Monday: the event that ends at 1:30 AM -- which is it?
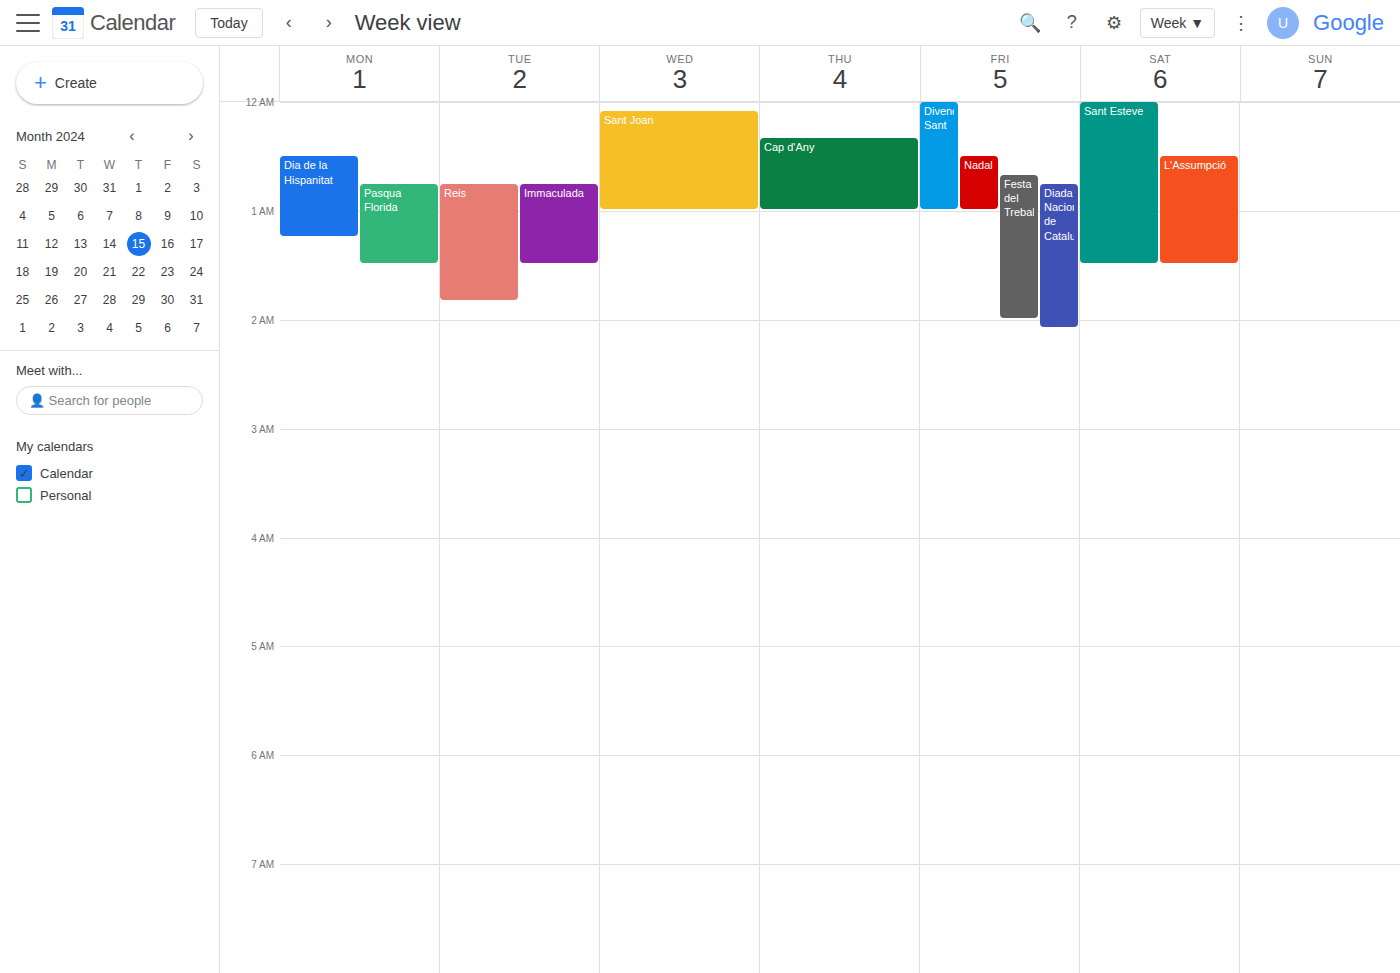
"Pasqua Florida"